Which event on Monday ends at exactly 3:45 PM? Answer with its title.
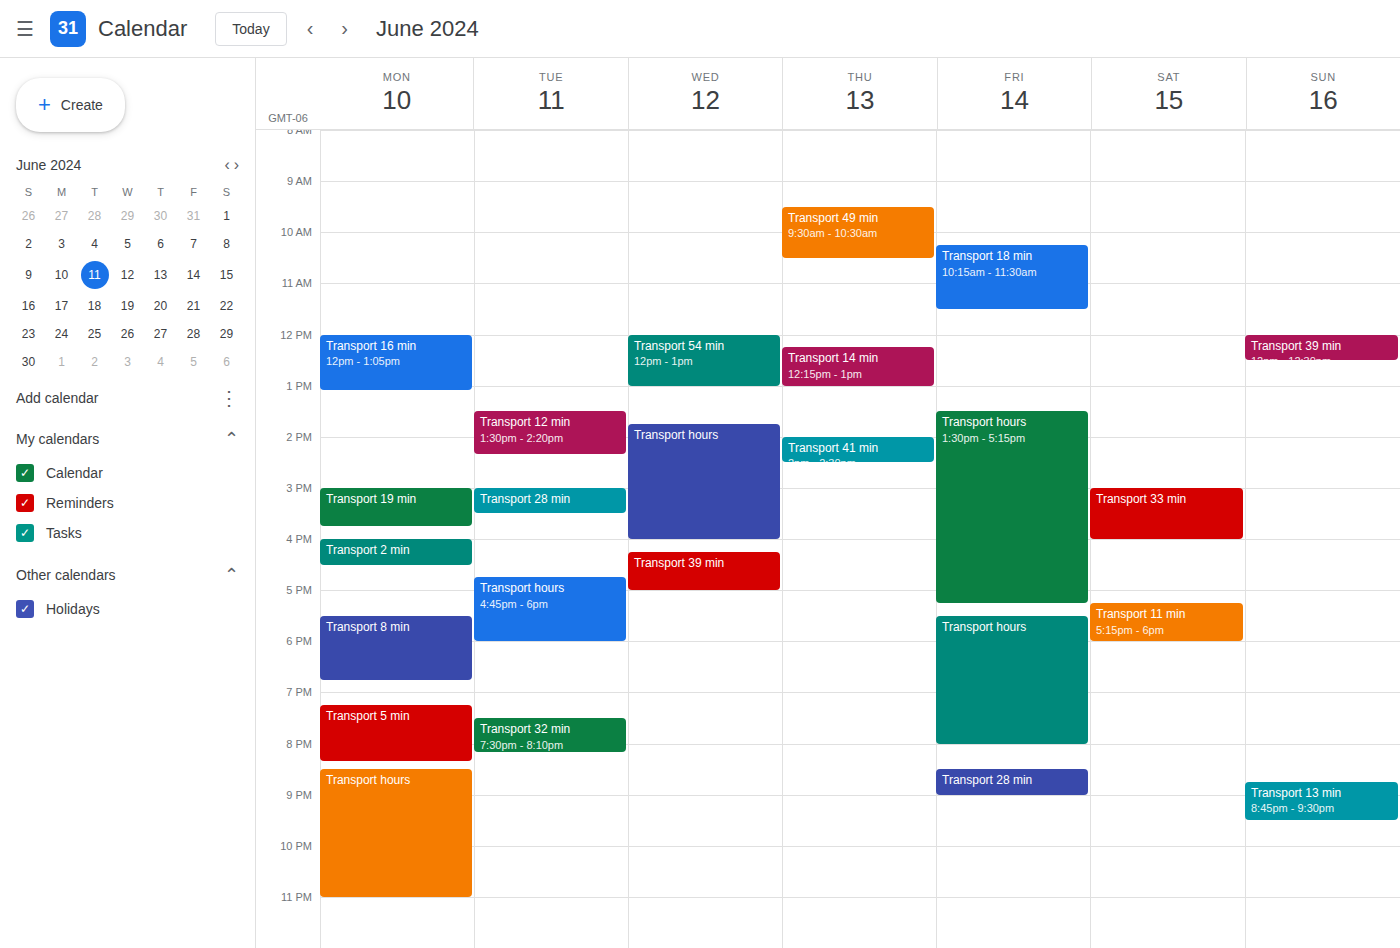
"Transport 19 min"